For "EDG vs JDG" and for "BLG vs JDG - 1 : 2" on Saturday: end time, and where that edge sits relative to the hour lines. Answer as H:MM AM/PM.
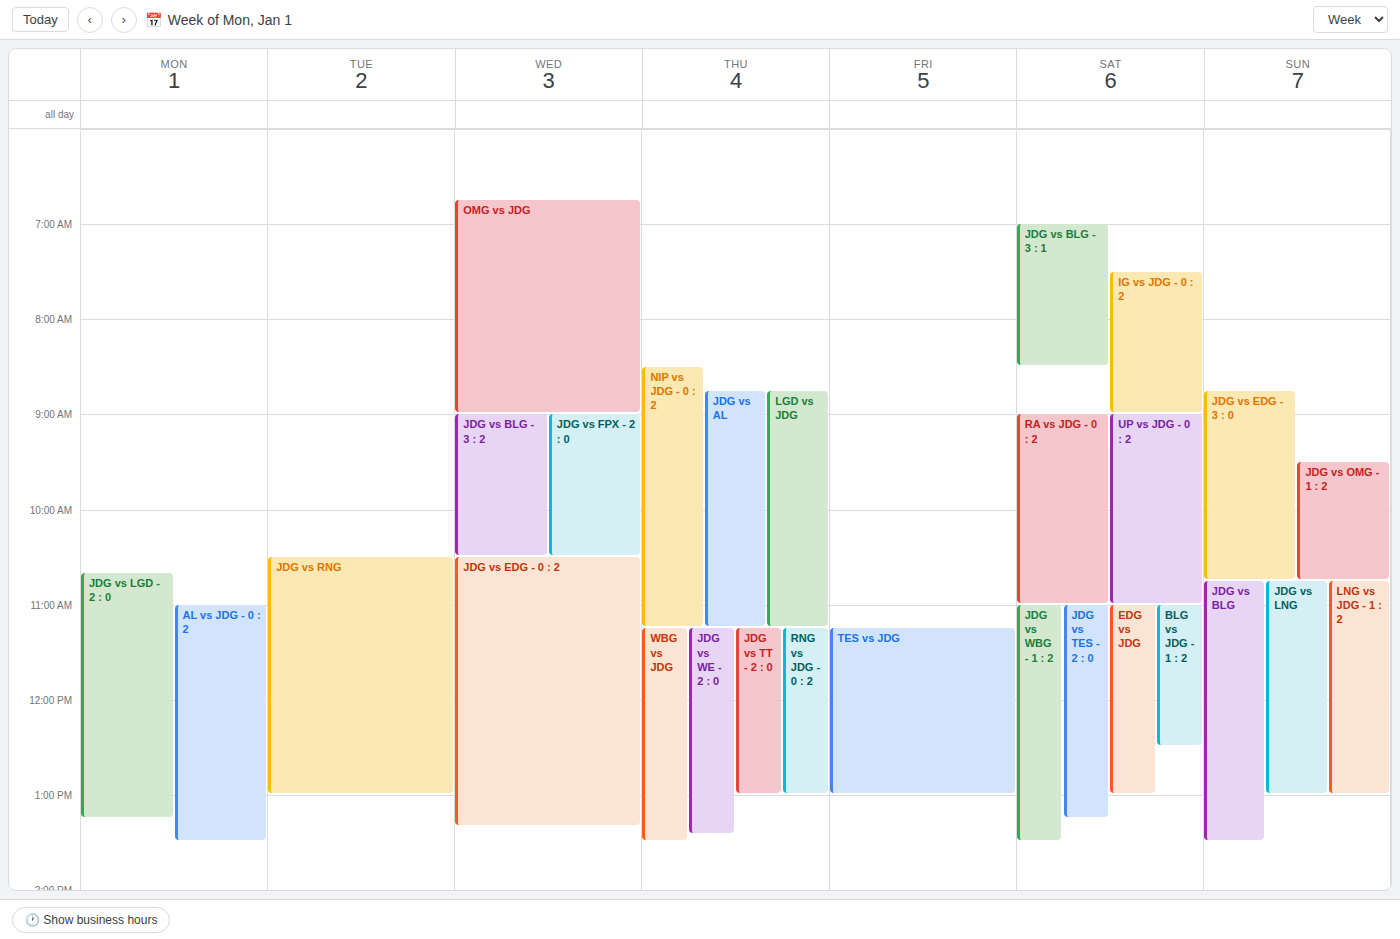
"EDG vs JDG": 1:00 PM, exactly on the 1 PM line. "BLG vs JDG - 1 : 2": 12:30 PM, halfway between the 12 PM and 1 PM lines.